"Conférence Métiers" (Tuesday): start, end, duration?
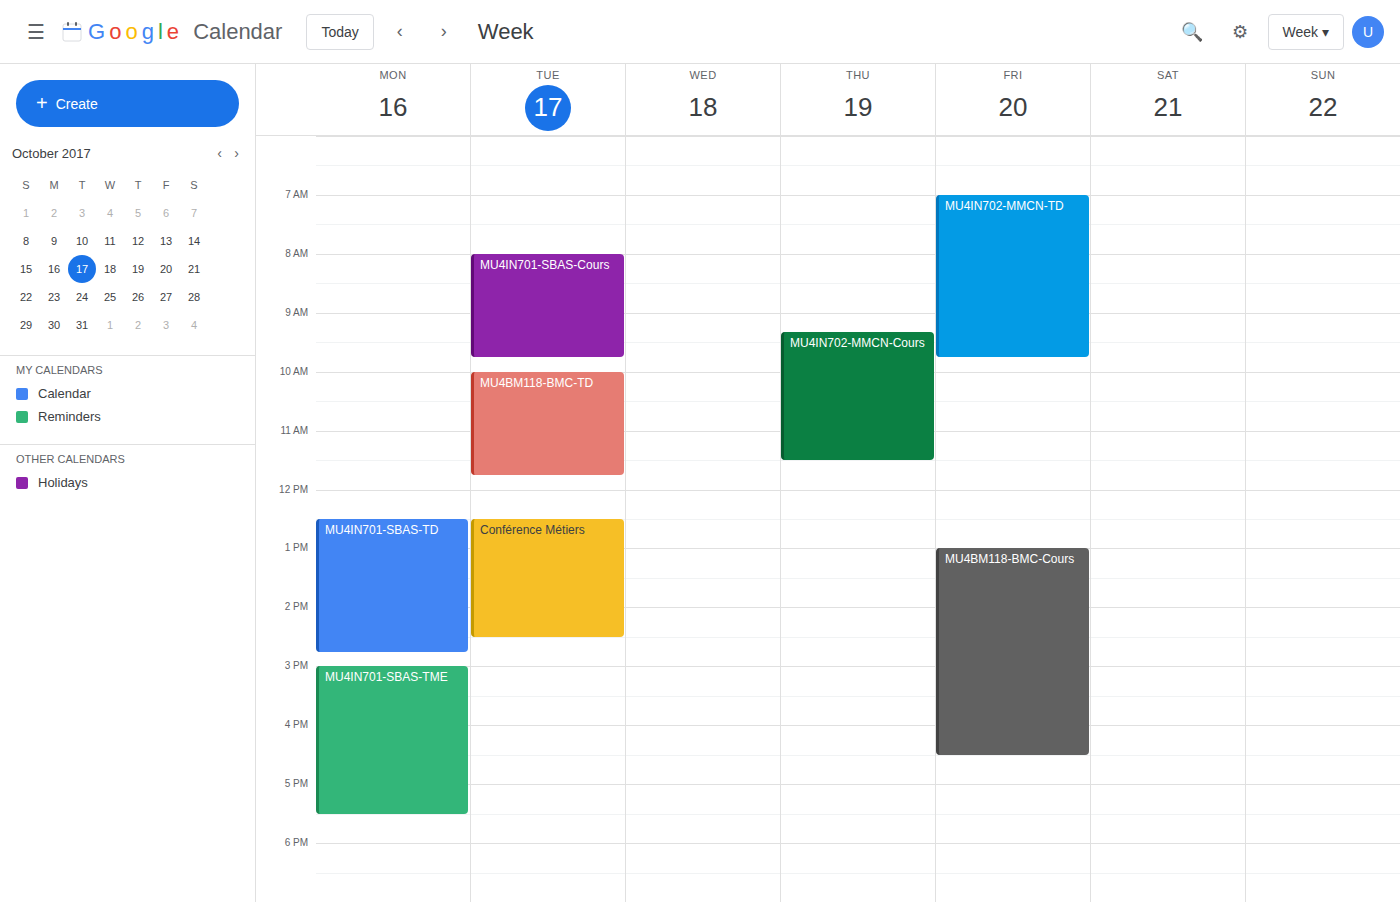
12:30 PM to 2:30 PM, 2 hours